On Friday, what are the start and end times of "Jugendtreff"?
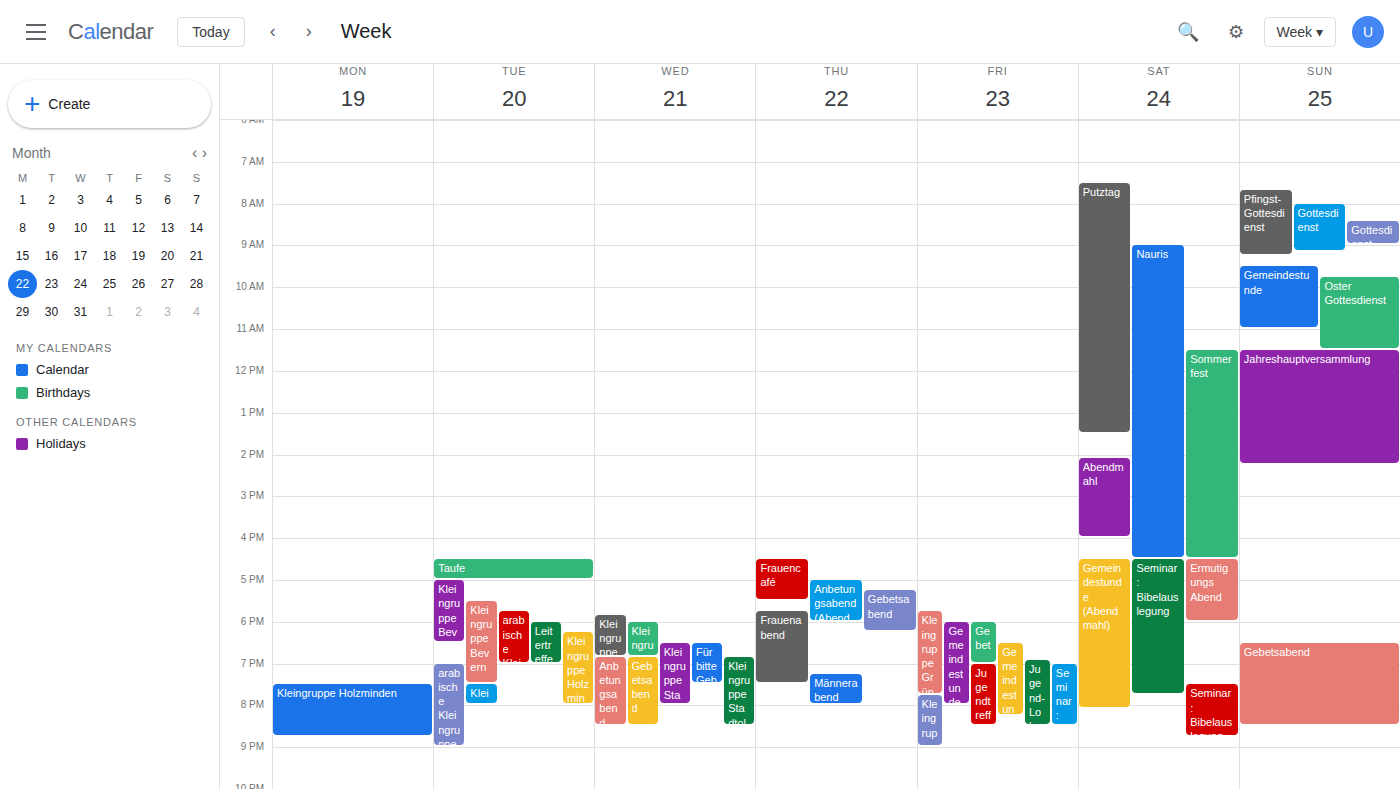
7:00 PM to 8:30 PM